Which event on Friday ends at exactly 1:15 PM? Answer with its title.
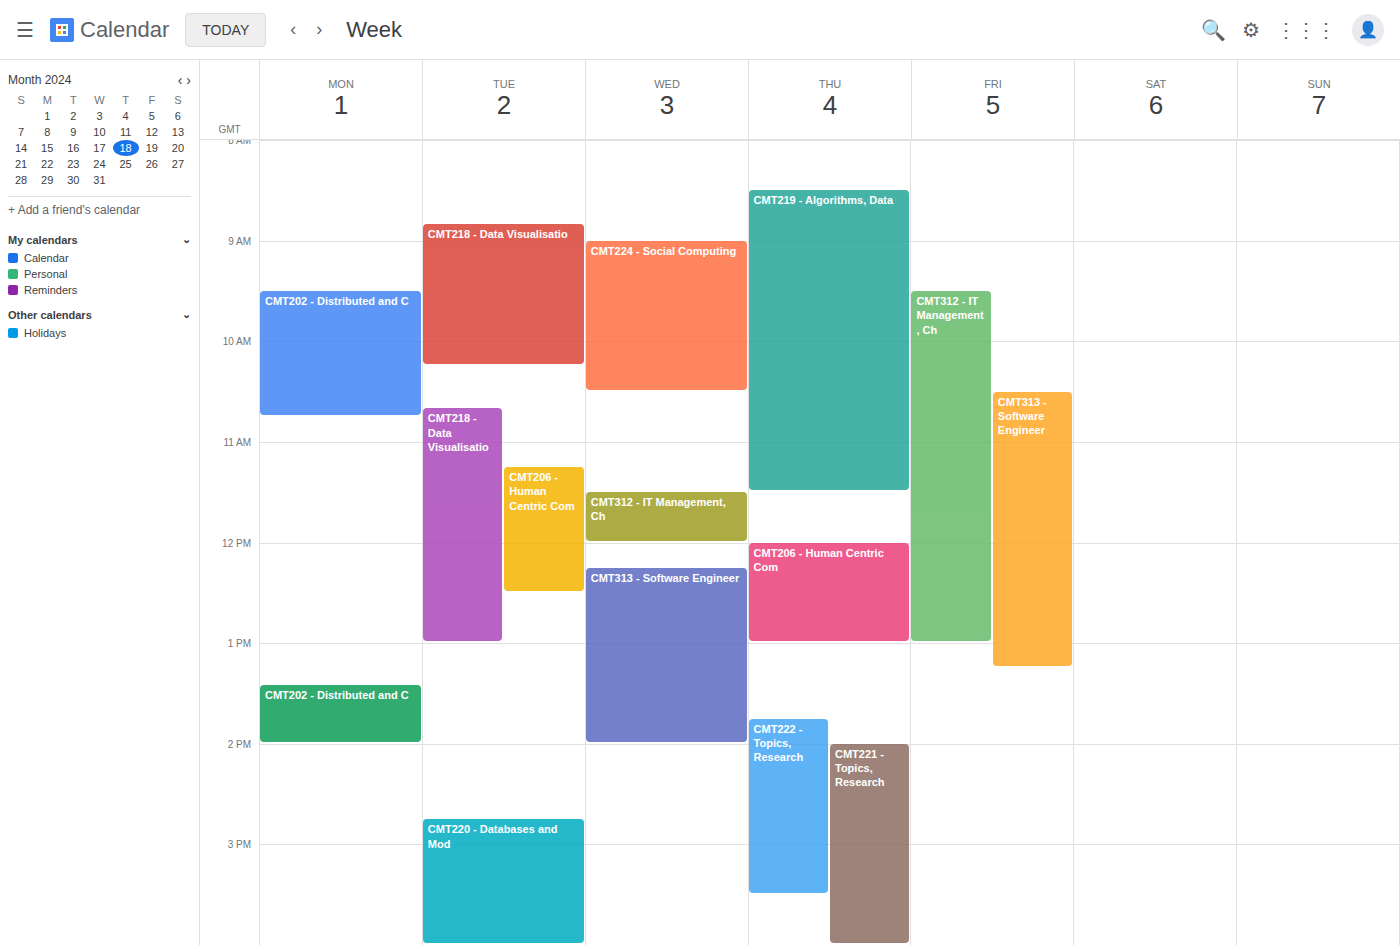
"CMT313 - Software Engineer"